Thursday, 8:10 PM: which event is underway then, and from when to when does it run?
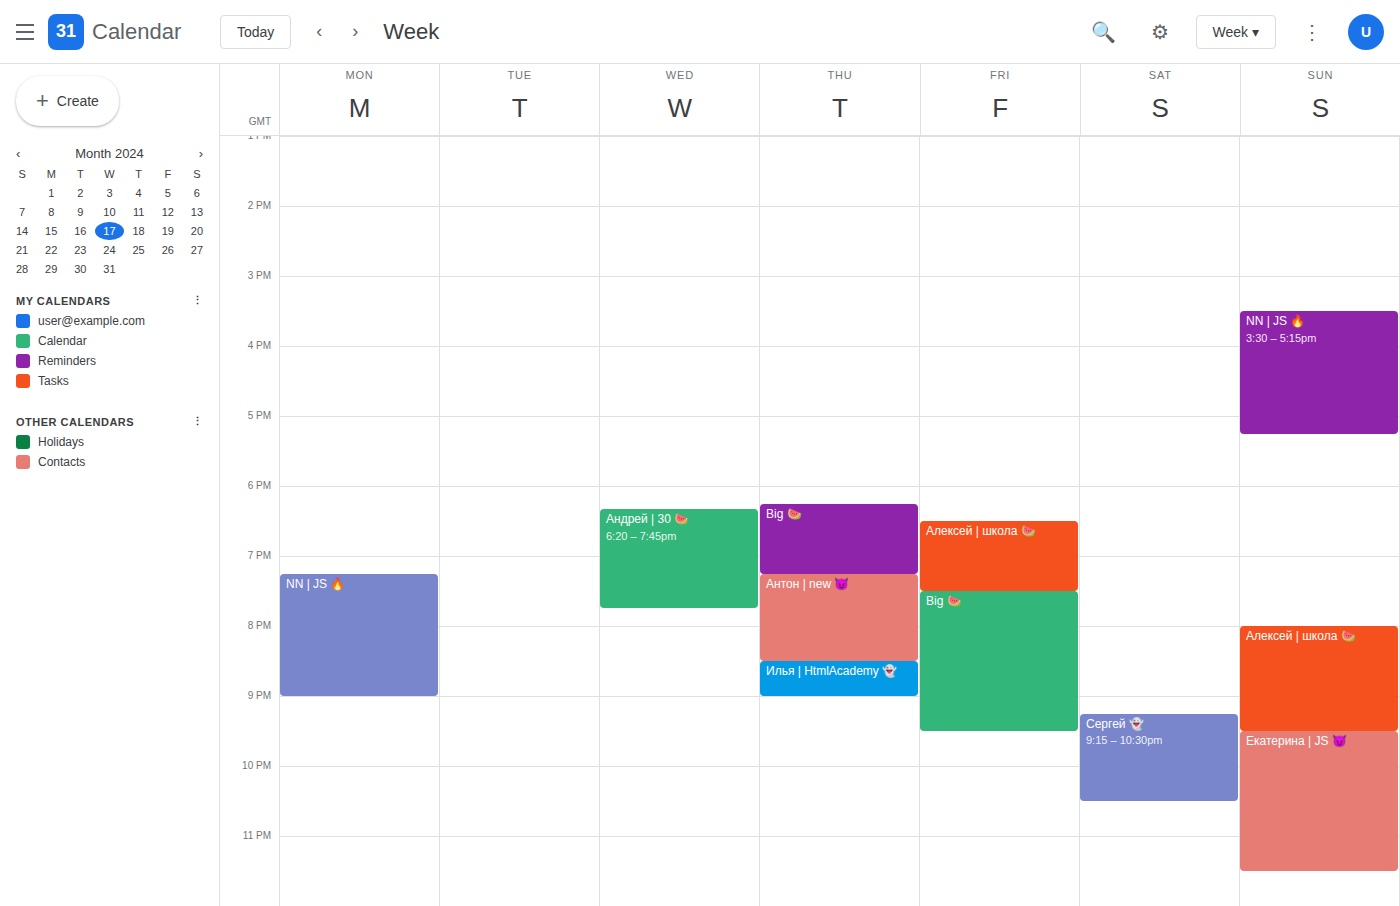
"Антон | new 😈", 7:15 PM to 8:30 PM